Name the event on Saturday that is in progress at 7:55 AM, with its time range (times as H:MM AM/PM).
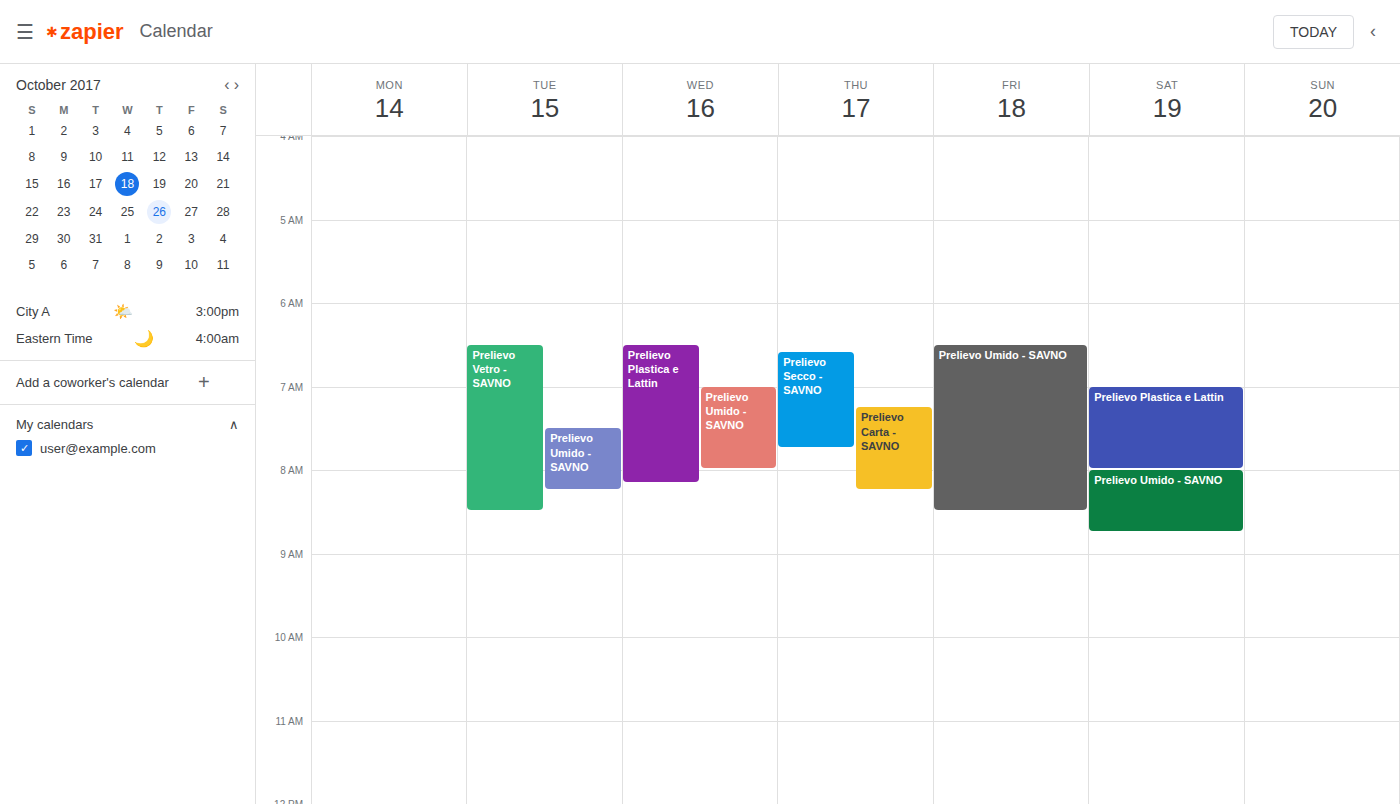
"Prelievo Plastica e Lattin", 7:00 AM to 8:00 AM